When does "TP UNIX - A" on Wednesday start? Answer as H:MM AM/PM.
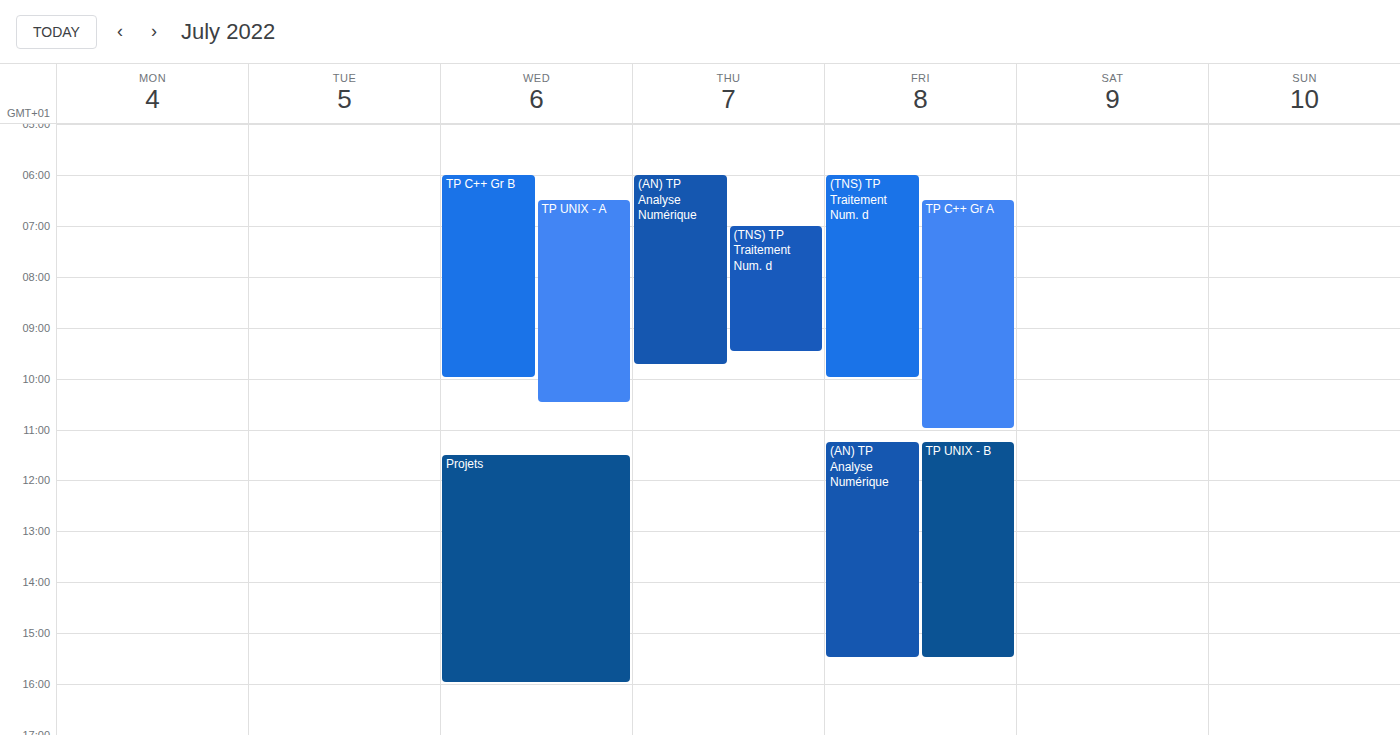
6:30 AM